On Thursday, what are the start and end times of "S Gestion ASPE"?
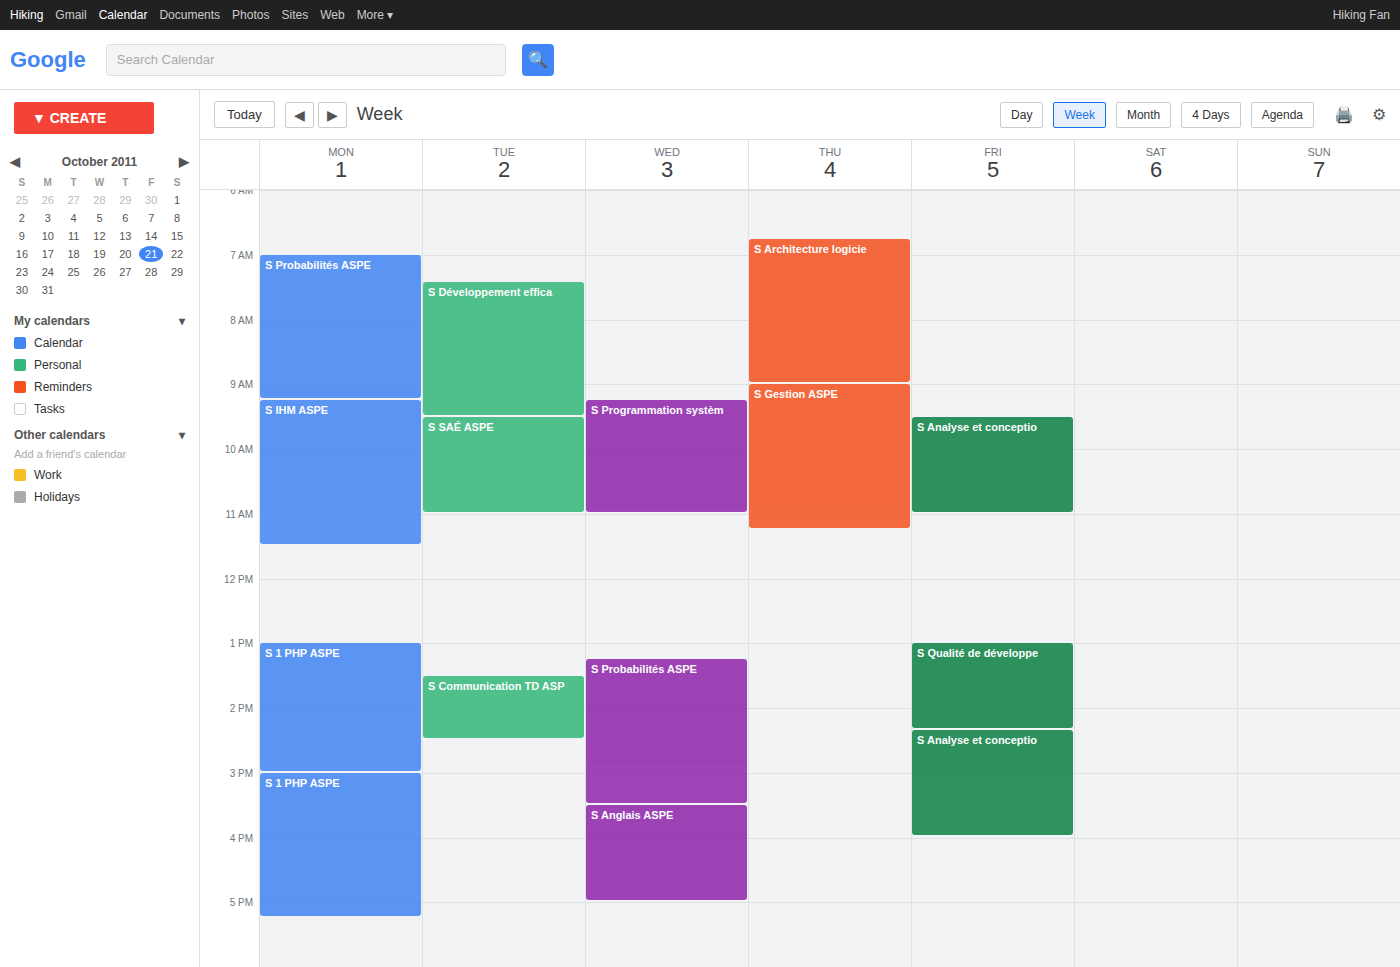
9:00 AM to 11:15 AM